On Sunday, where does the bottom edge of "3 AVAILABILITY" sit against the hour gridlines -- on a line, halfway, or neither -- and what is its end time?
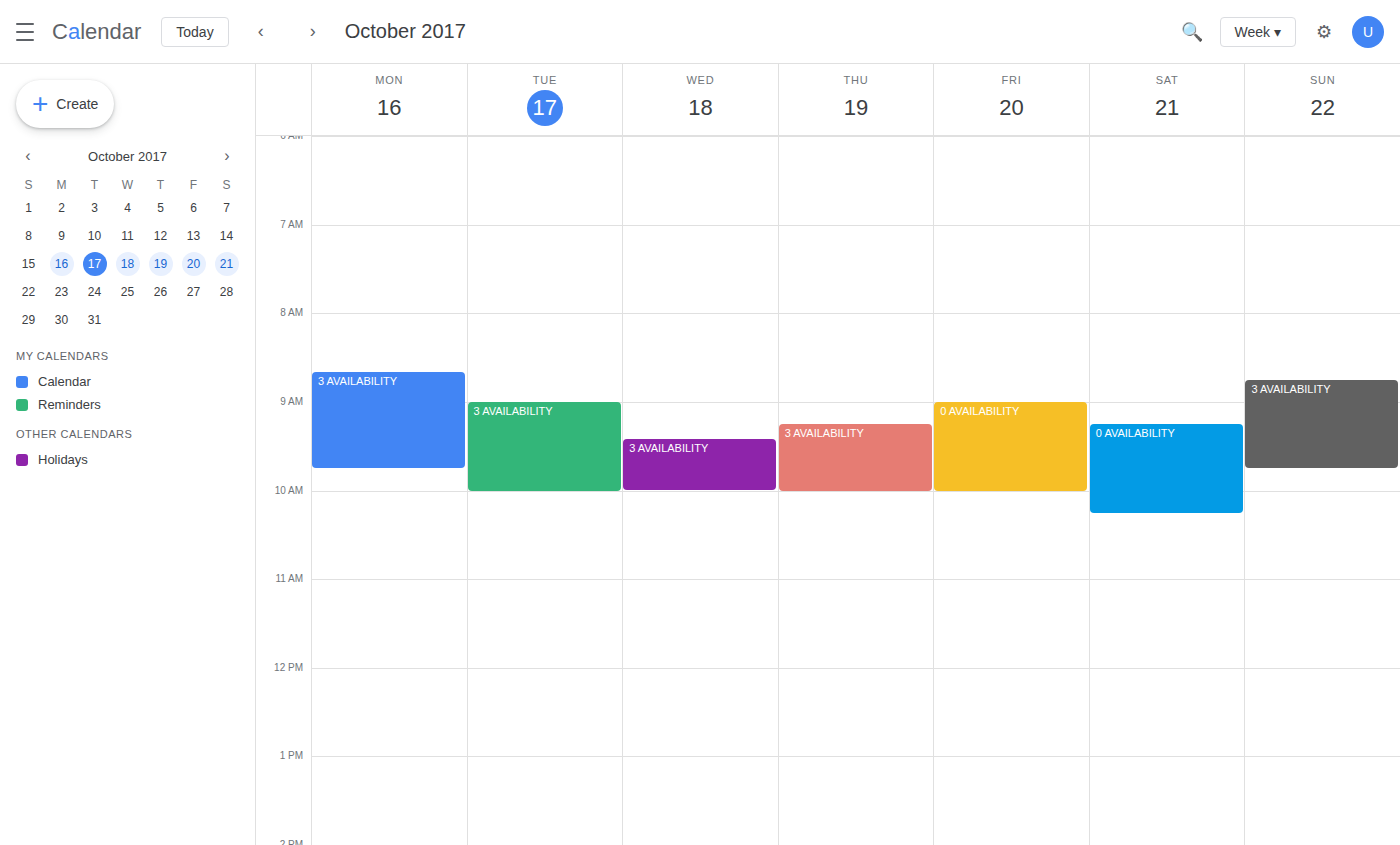
9:45 AM -- neither: three quarters of the way from the 9 AM line to the 10 AM line.